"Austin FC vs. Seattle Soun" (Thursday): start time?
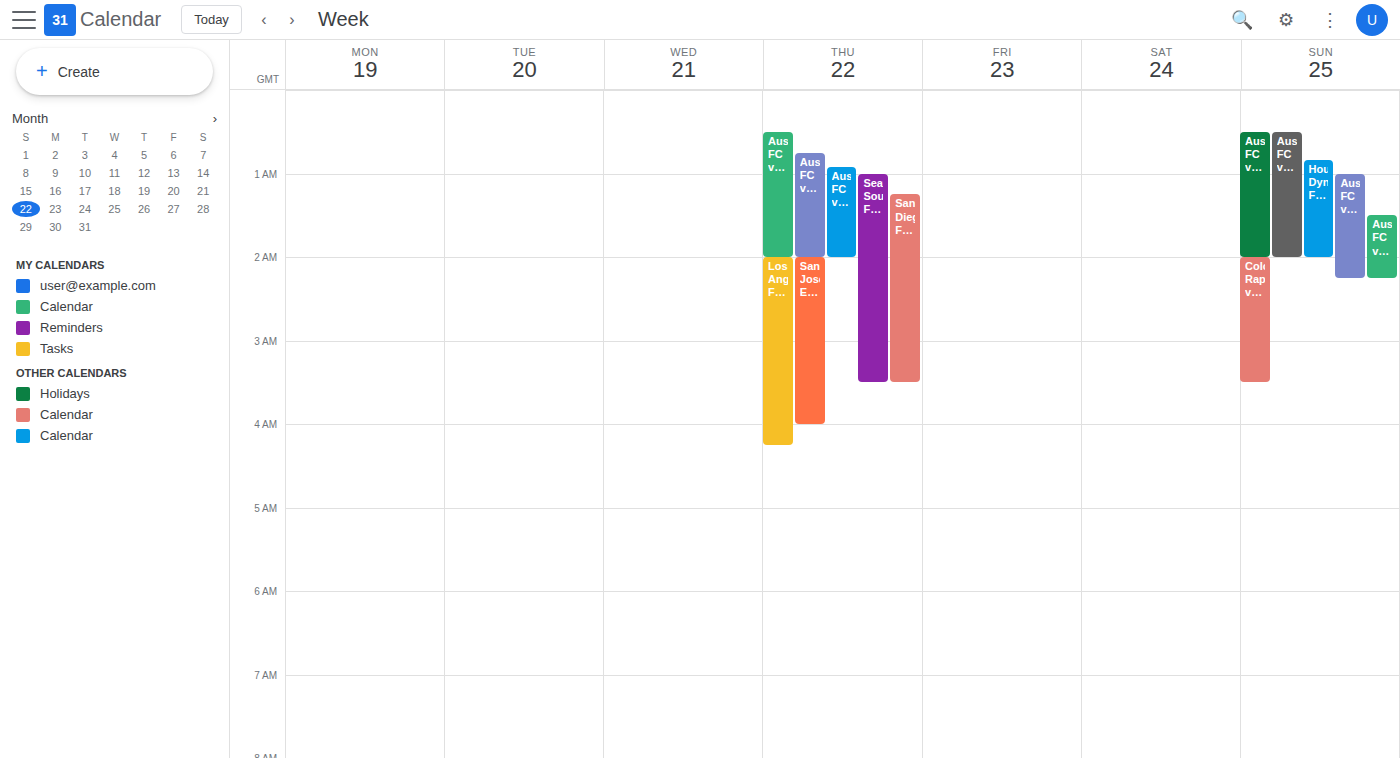
12:55 AM